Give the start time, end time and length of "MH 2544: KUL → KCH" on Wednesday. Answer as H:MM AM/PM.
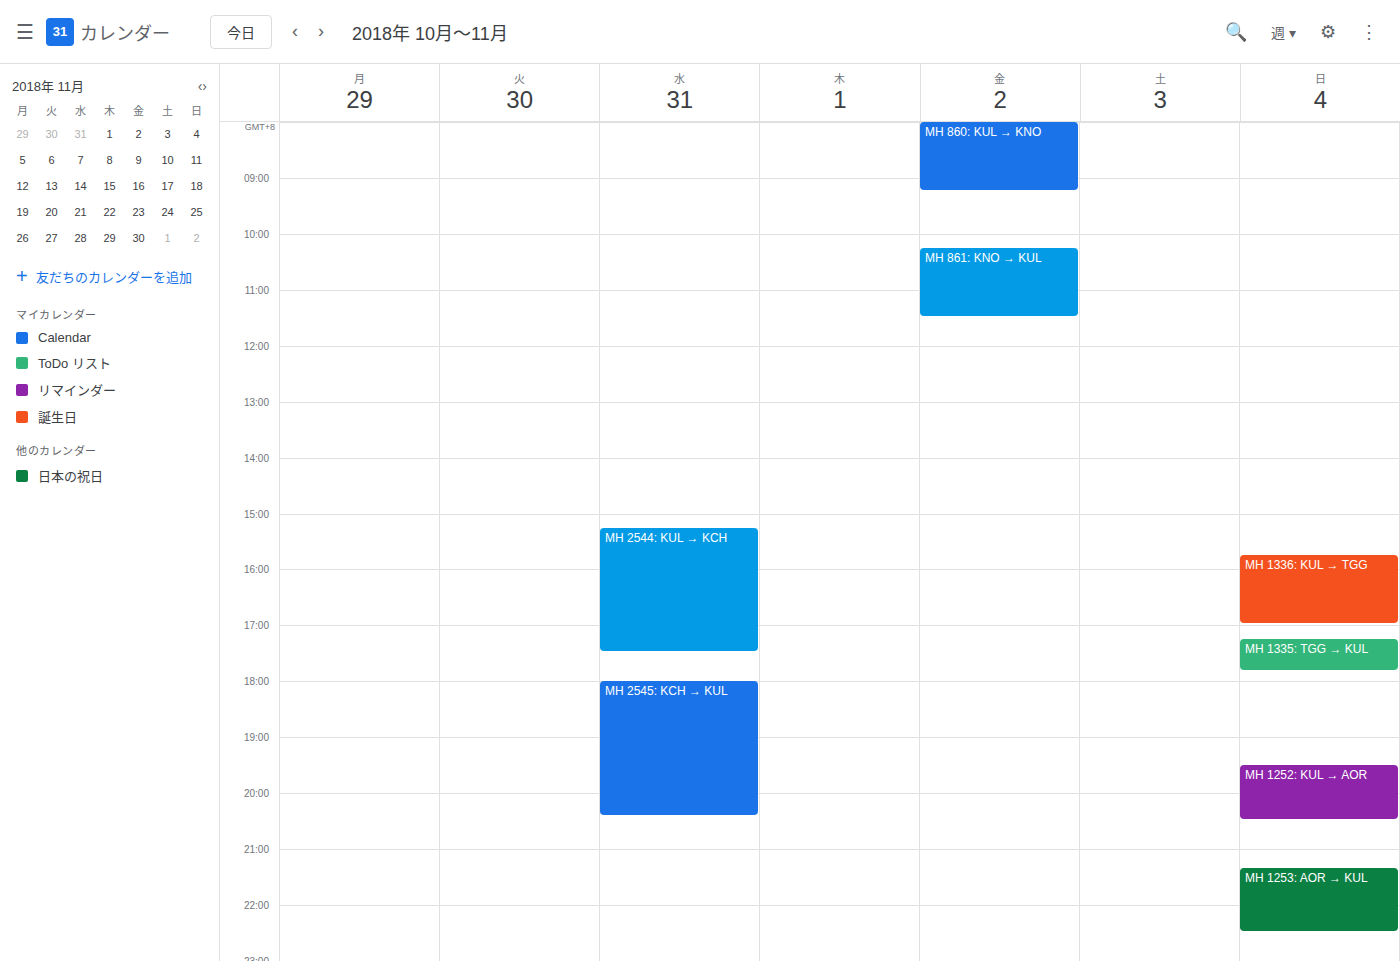
3:15 PM to 5:30 PM, 2 hours 15 minutes